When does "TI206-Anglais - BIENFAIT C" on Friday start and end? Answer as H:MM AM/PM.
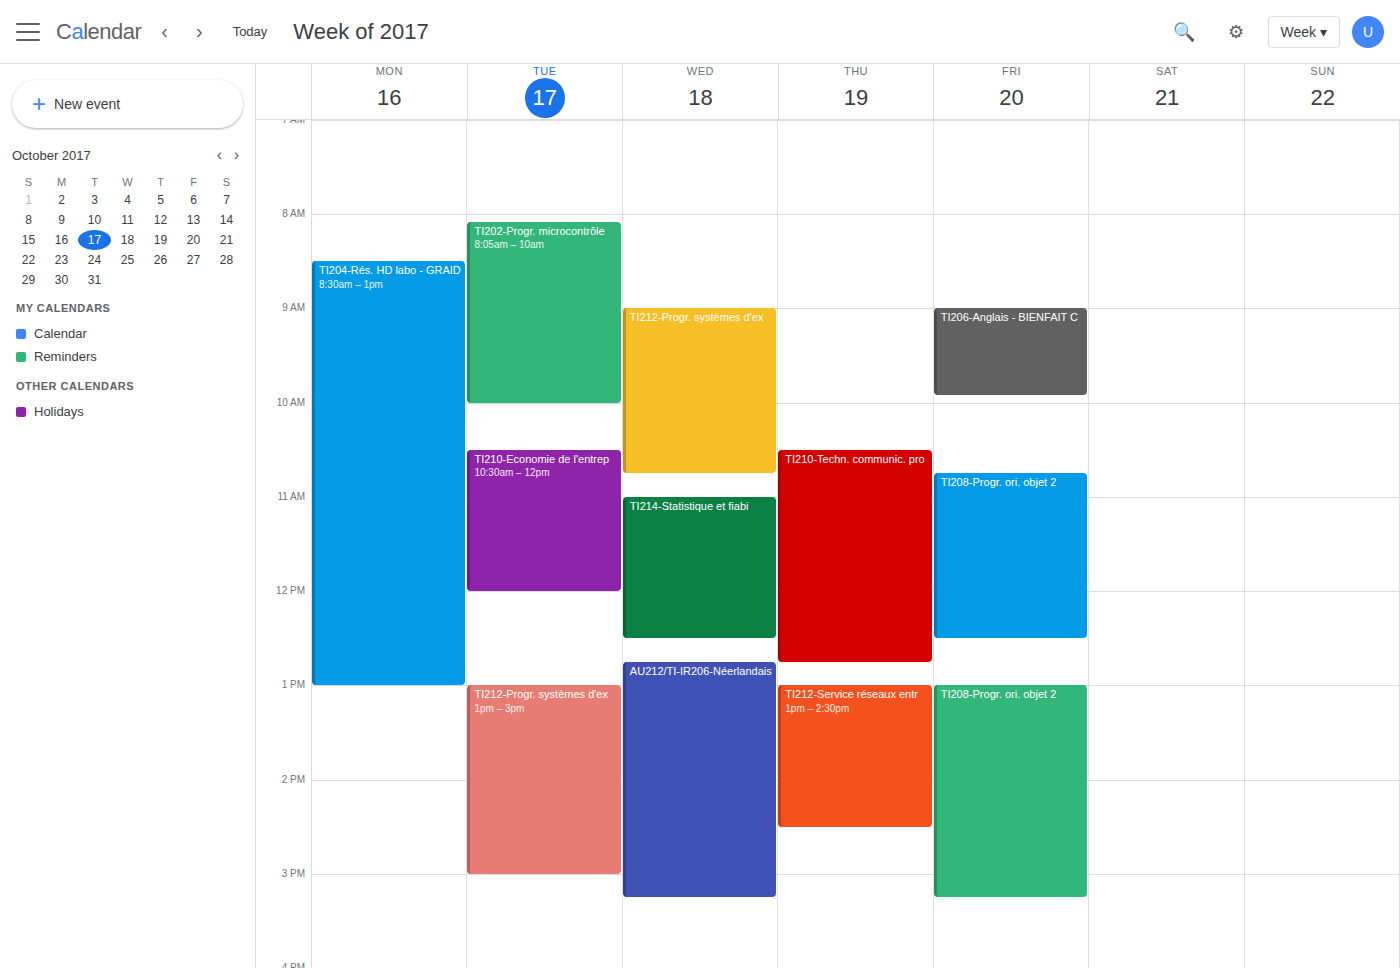
9:00 AM to 9:55 AM